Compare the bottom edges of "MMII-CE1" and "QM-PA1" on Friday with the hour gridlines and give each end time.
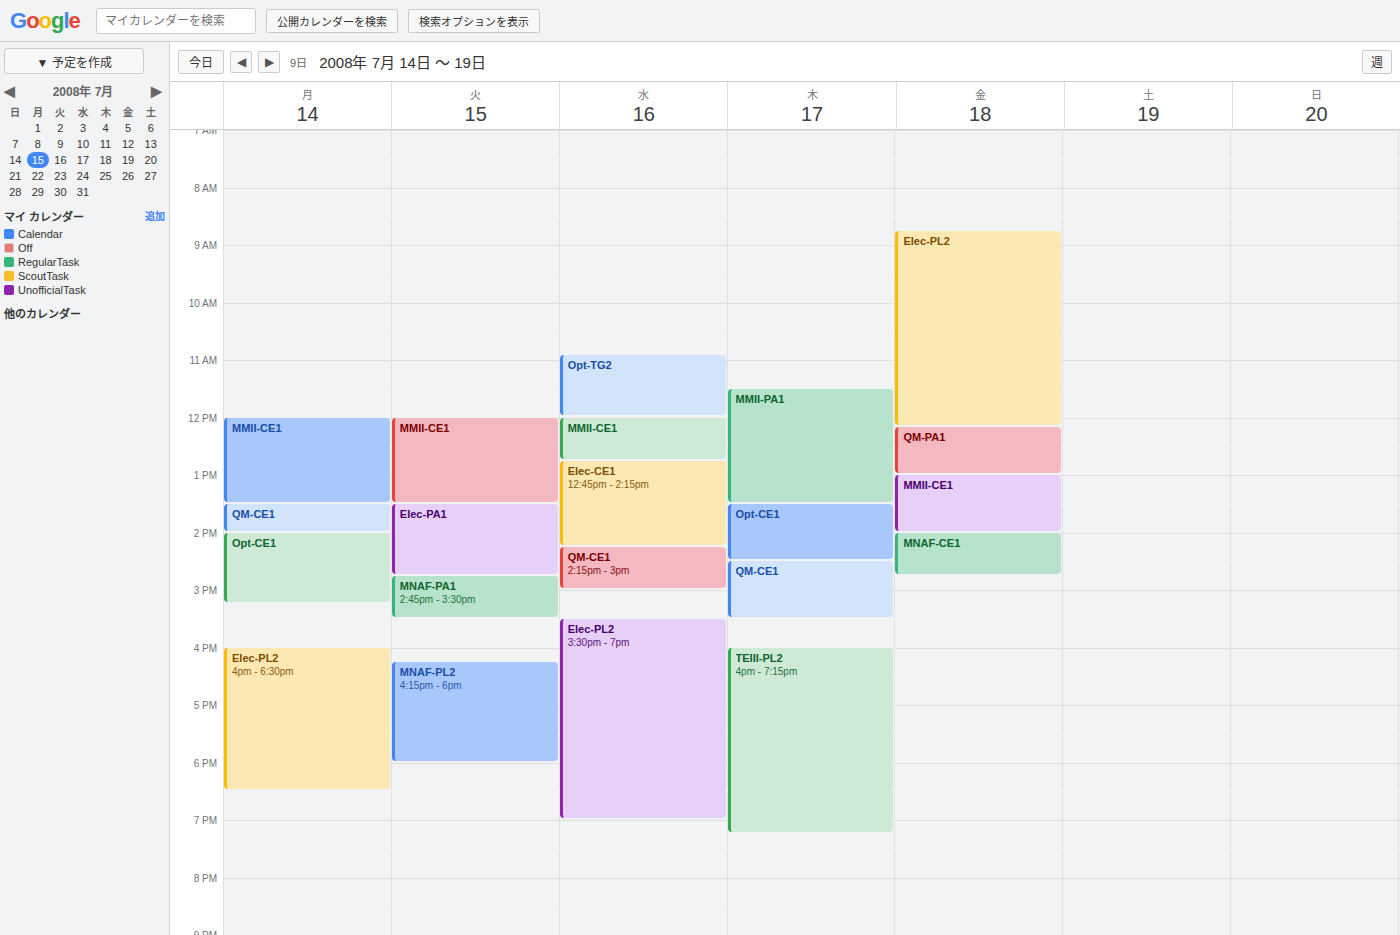
"MMII-CE1": 2:00 PM, exactly on the 2 PM line. "QM-PA1": 1:00 PM, exactly on the 1 PM line.